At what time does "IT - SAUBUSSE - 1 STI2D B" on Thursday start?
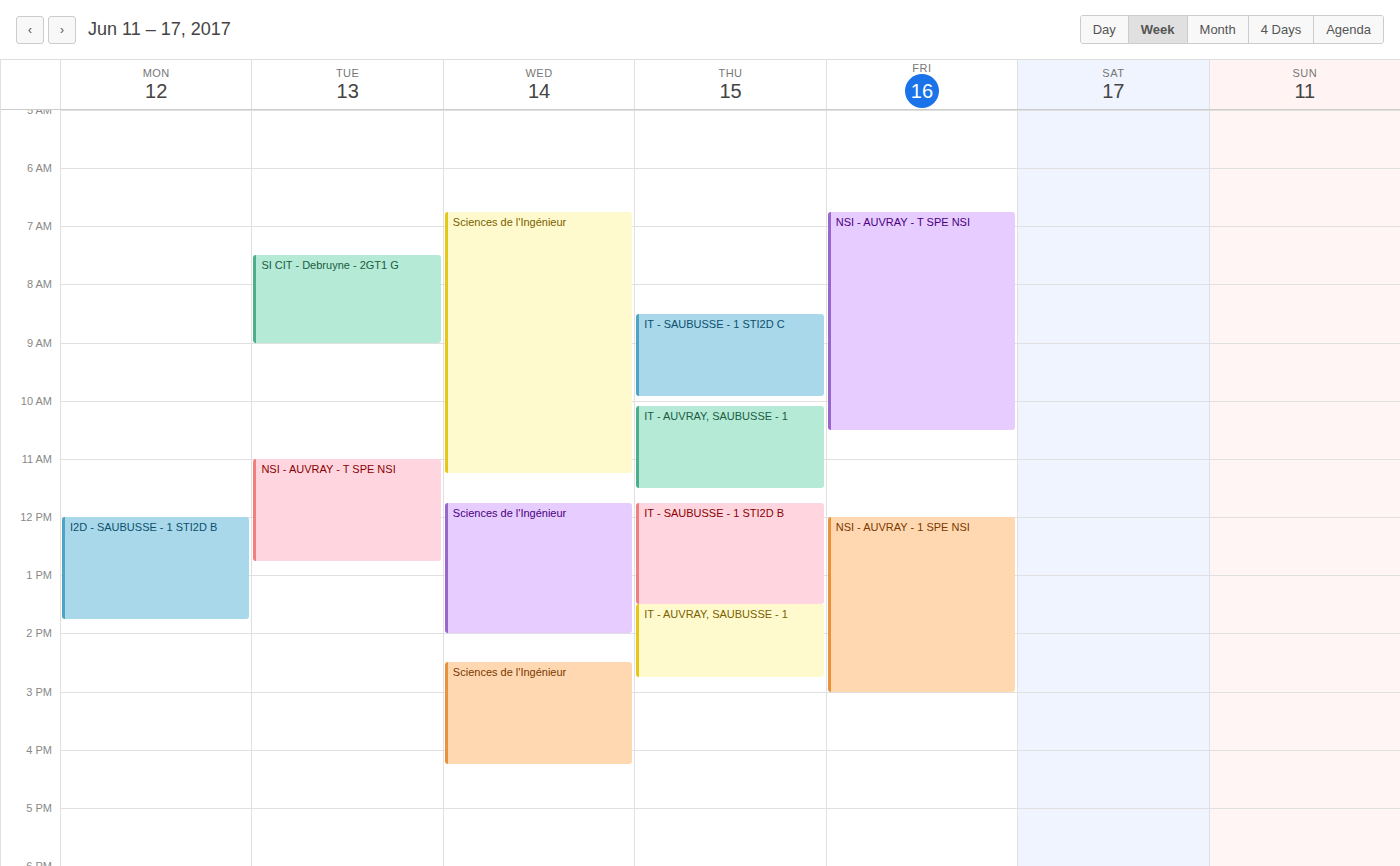
11:45 AM